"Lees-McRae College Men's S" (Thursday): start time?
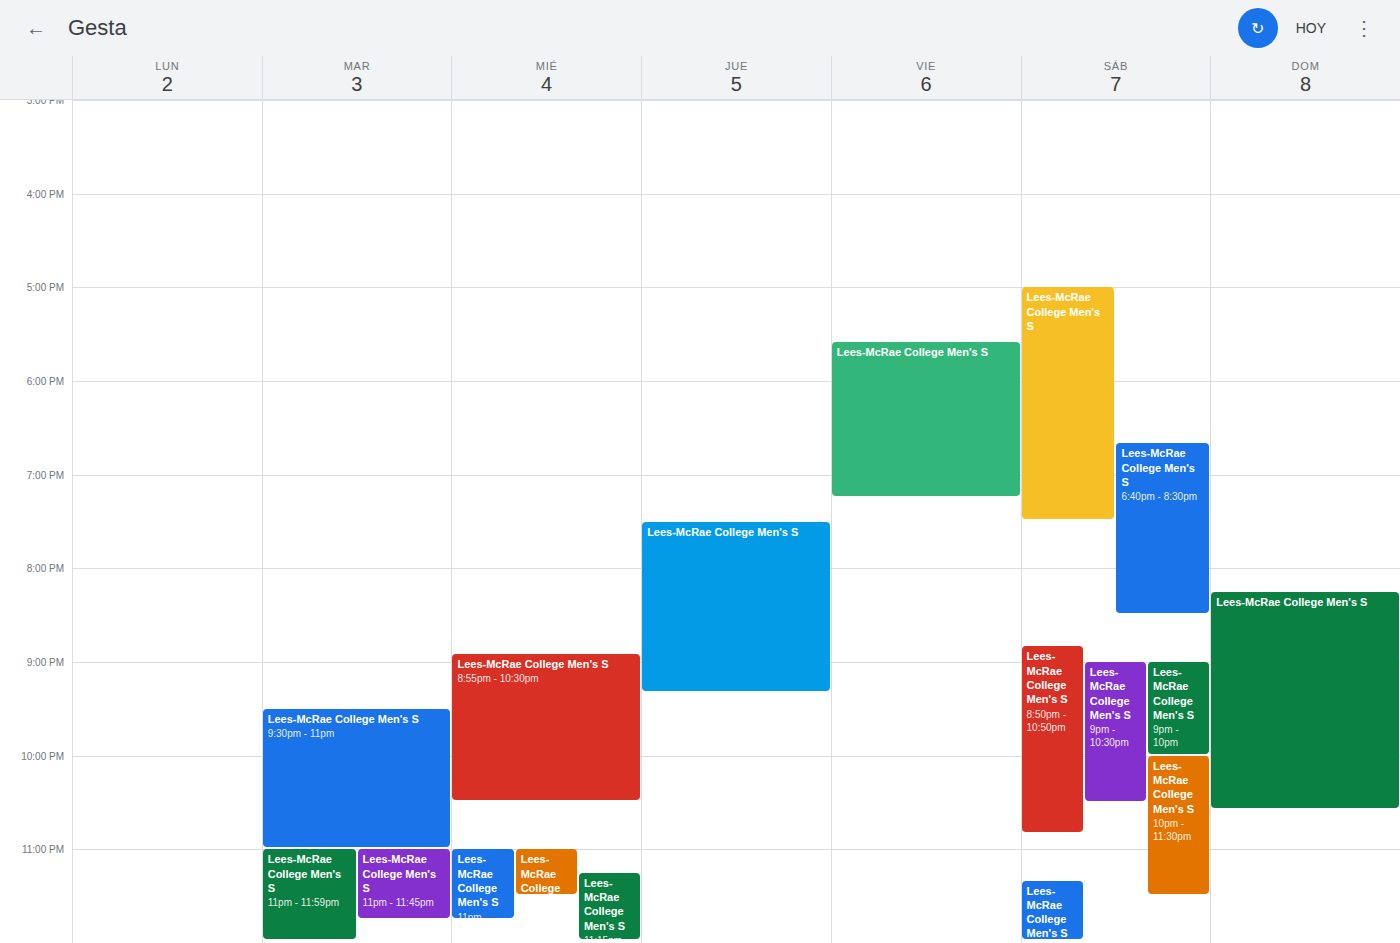
7:30 PM